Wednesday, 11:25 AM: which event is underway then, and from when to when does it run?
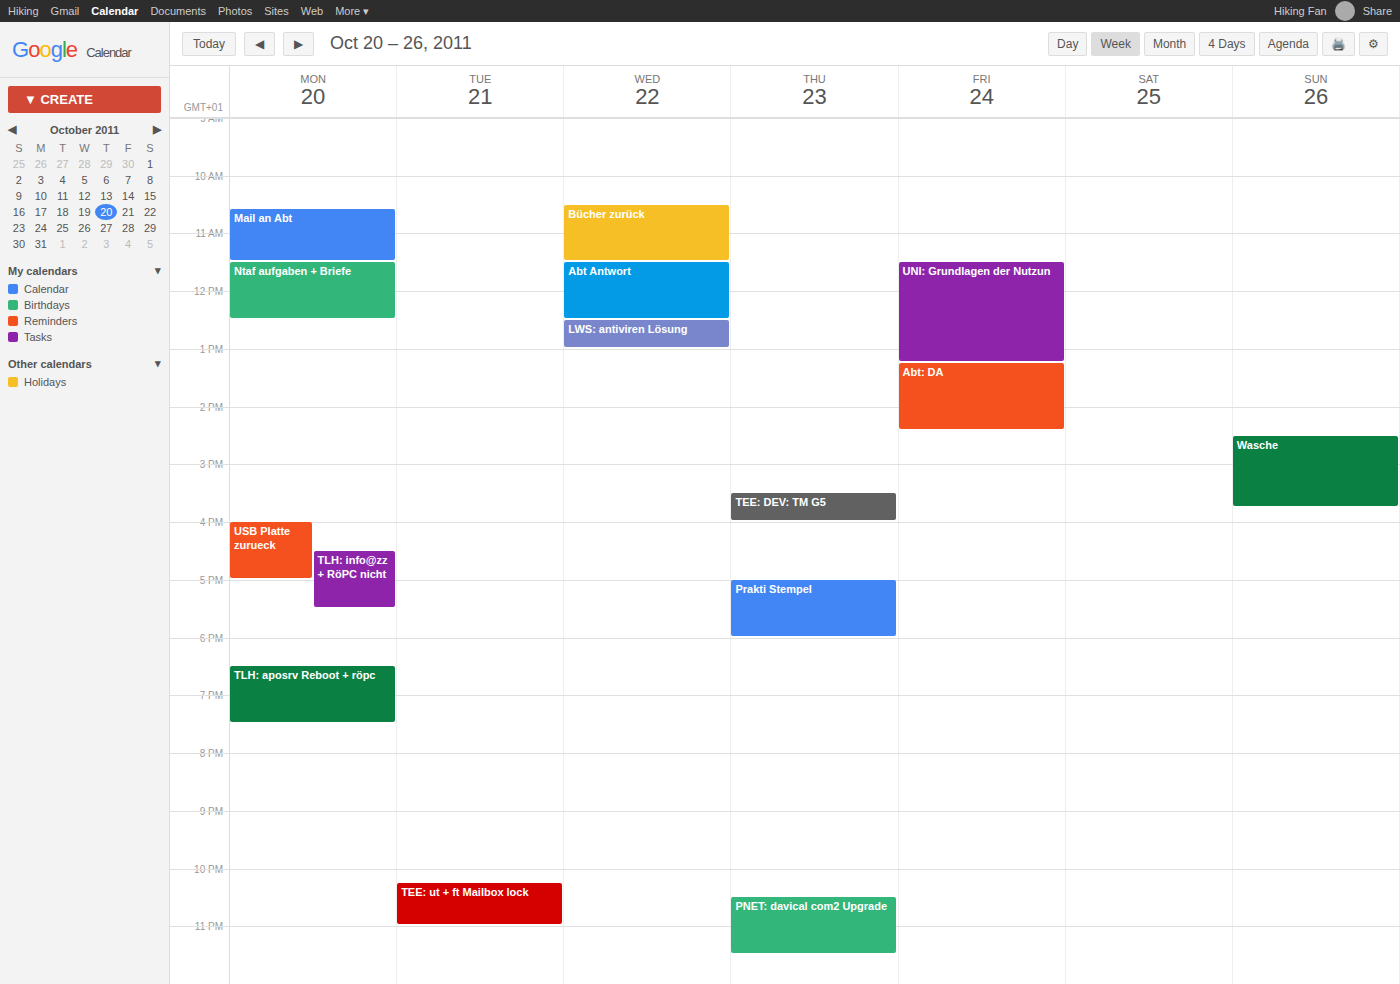
"Bücher zurück", 10:30 AM to 11:30 AM